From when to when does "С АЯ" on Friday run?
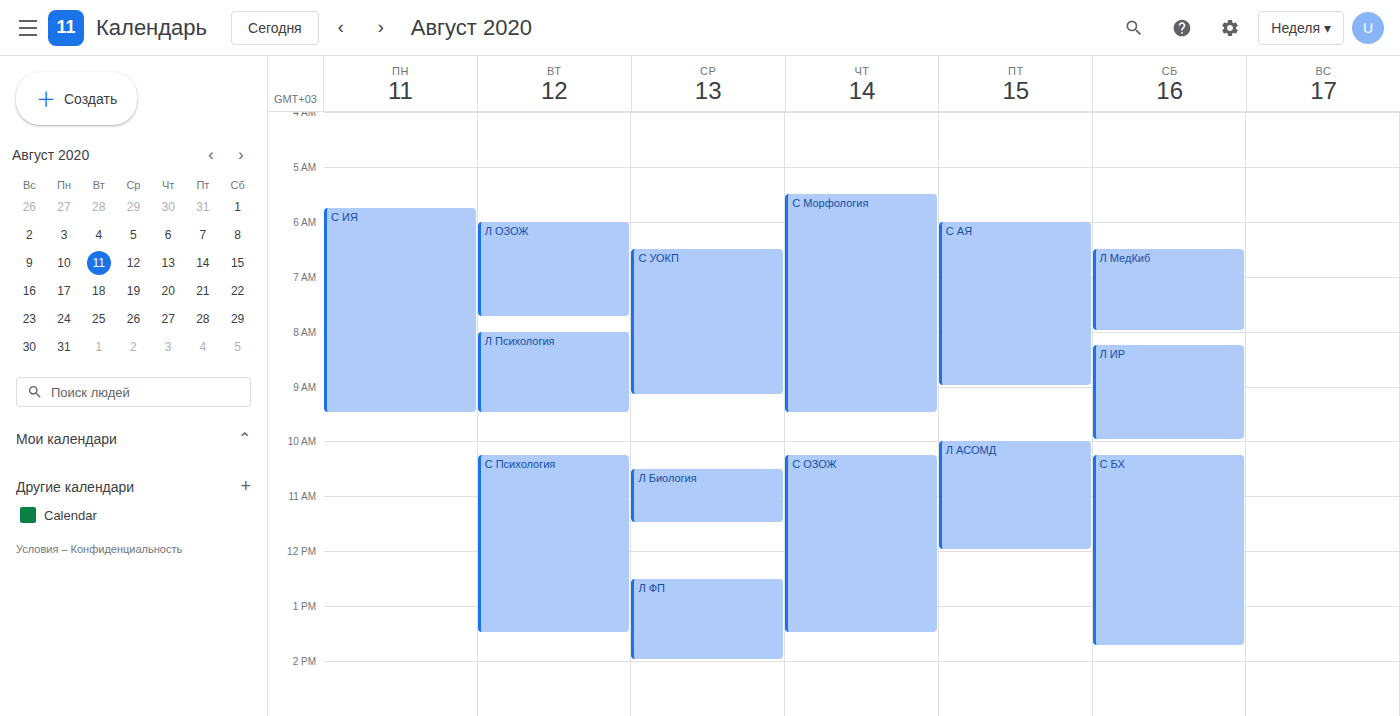
6:00 AM to 9:00 AM